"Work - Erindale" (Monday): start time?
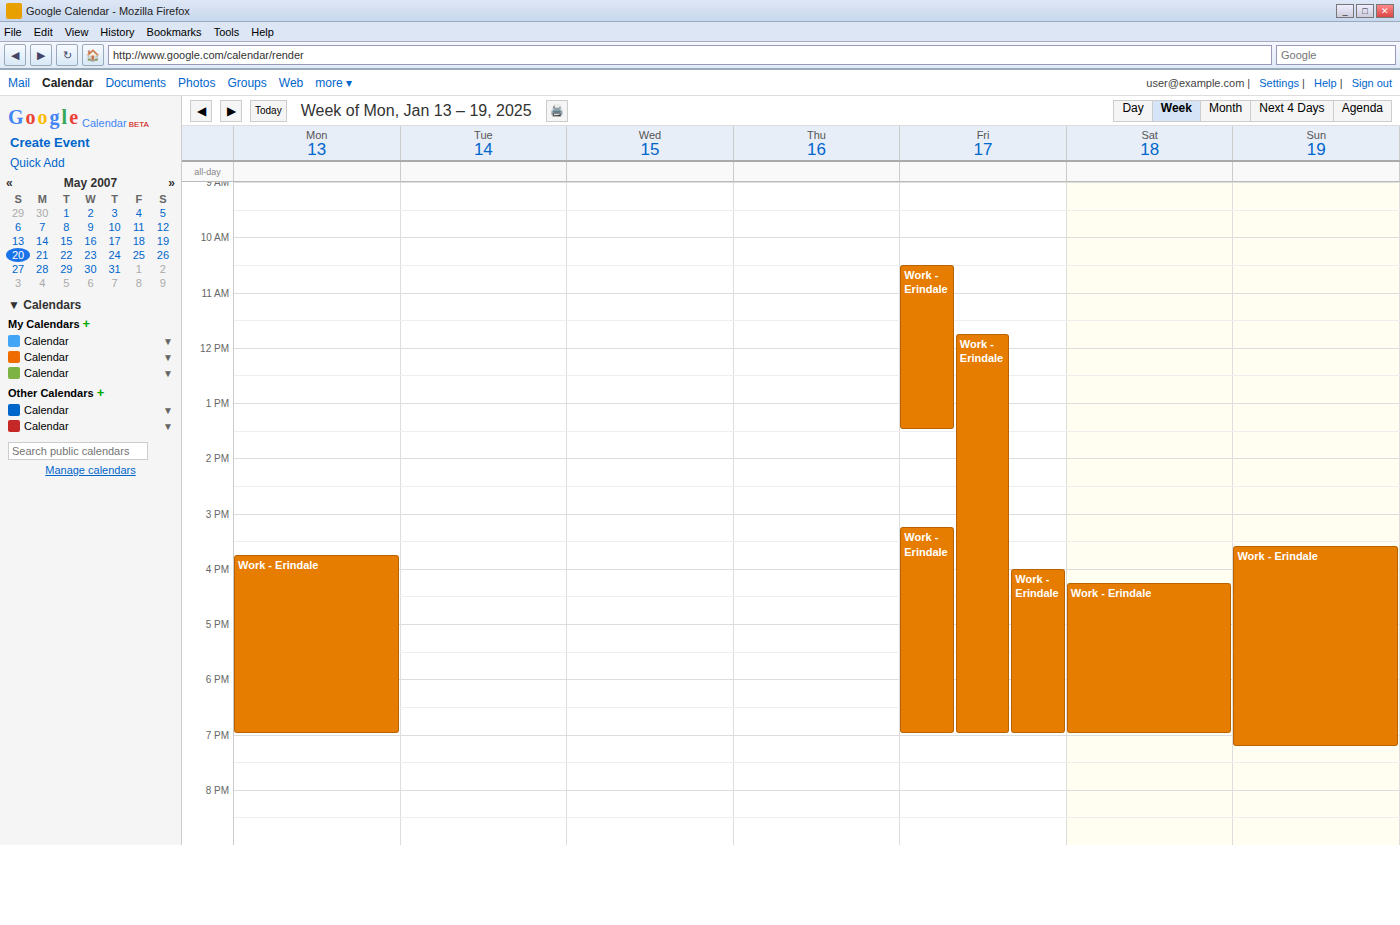
3:45 PM